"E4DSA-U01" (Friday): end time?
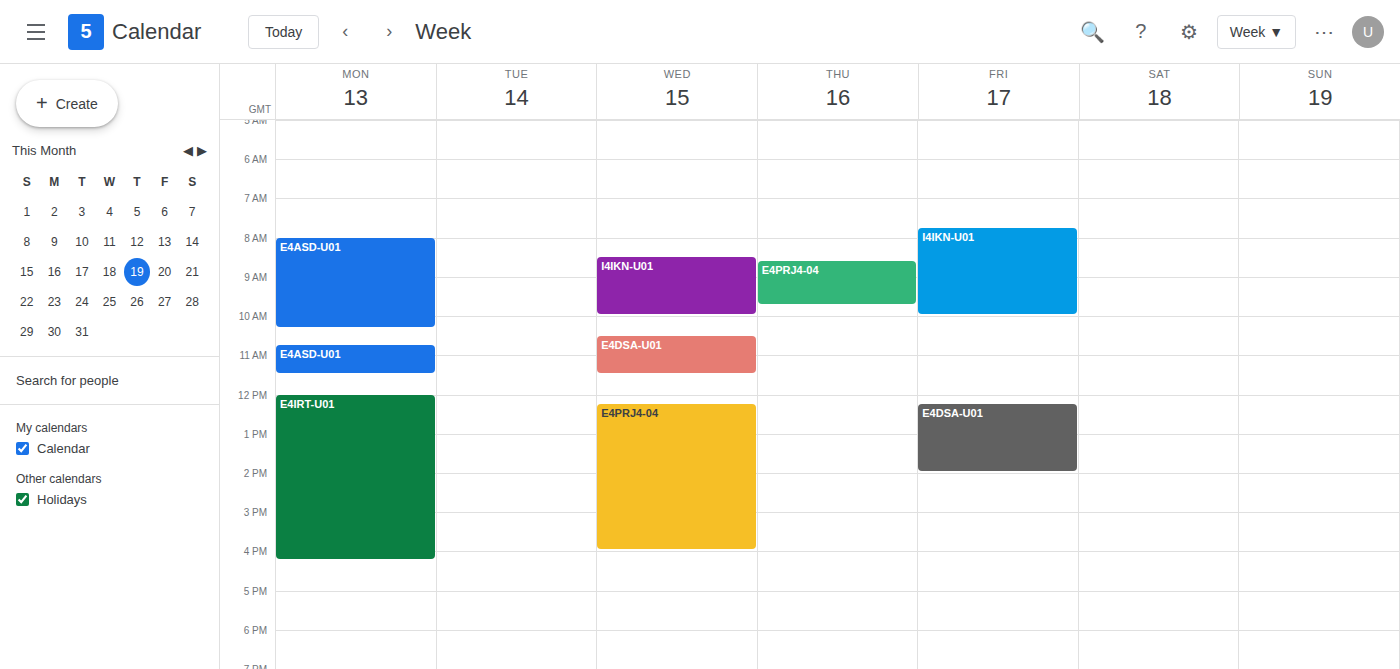
14:00